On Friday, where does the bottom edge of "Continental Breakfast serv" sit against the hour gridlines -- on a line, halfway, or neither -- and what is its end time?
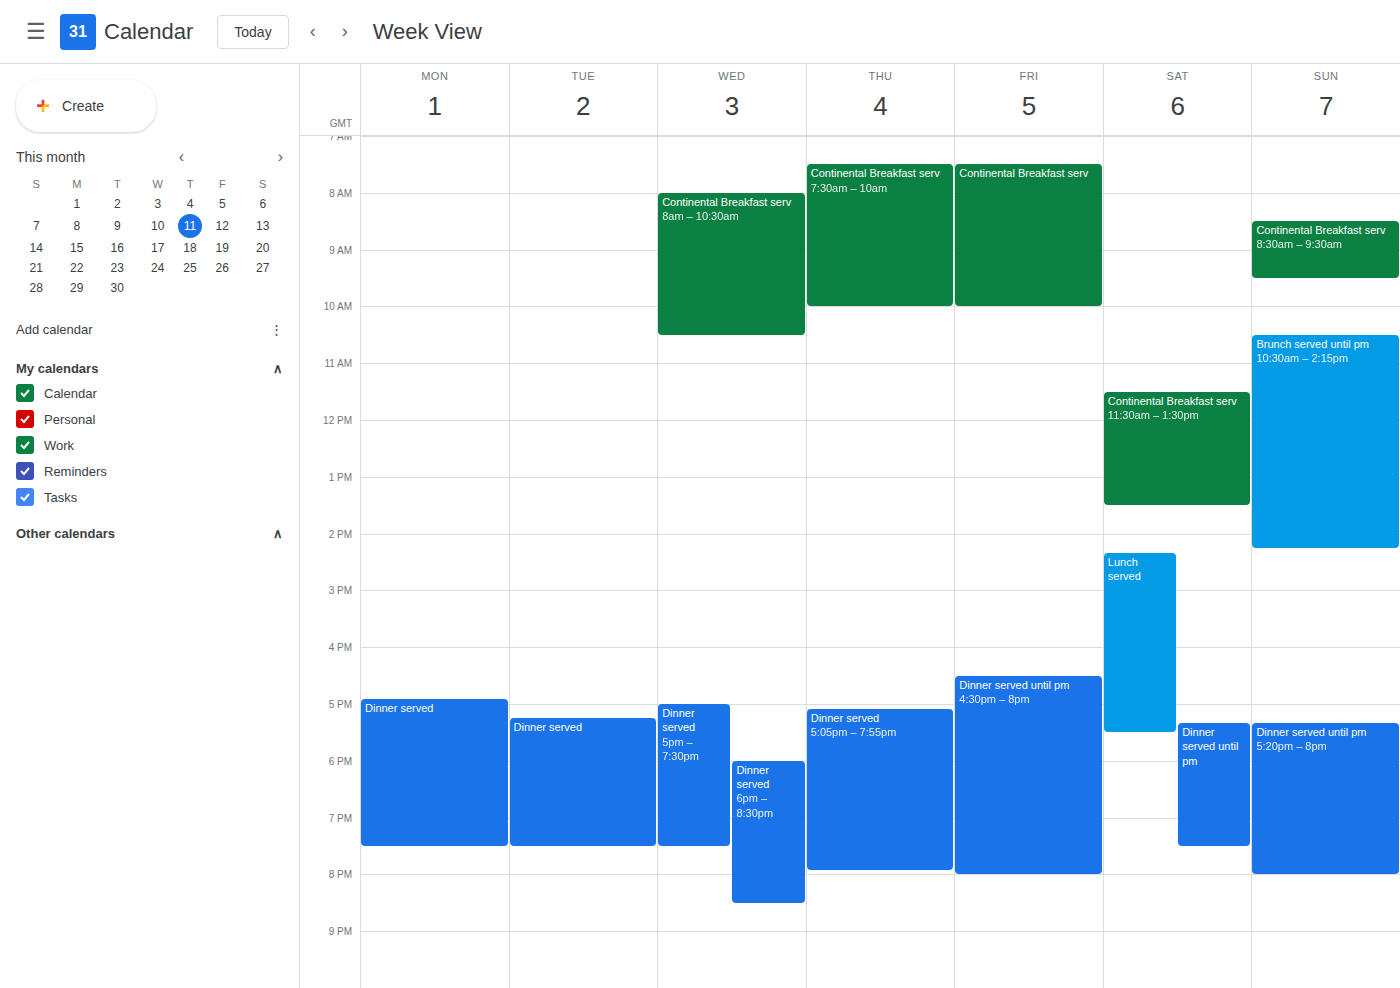
10:00 AM -- exactly on the 10 AM line.